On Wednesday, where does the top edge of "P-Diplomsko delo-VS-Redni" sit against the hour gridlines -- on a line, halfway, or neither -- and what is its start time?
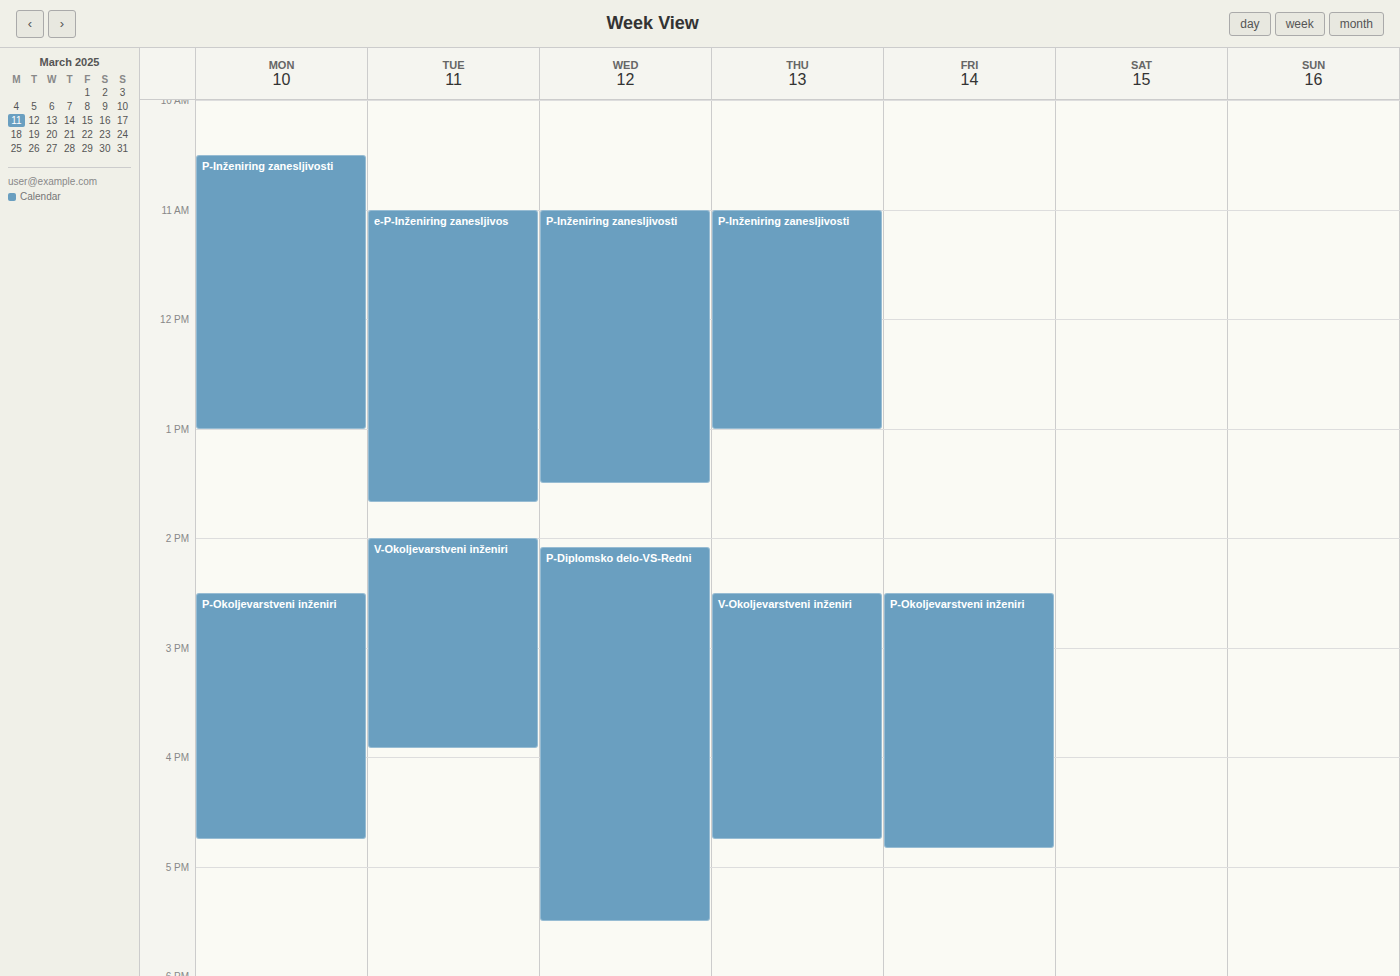
2:05 PM -- neither: 5 minutes below the 2 PM line and 55 minutes above the 3 PM line.